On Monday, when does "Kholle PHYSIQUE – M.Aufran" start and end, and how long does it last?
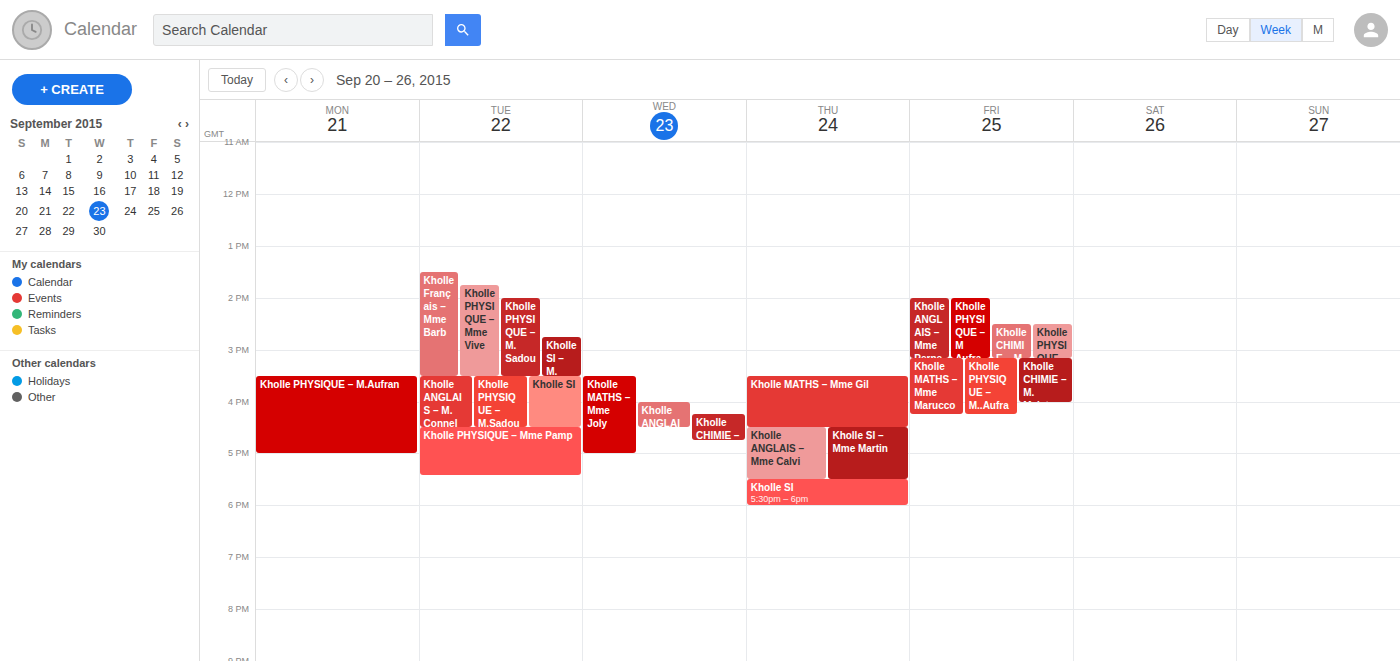
3:30 PM to 5:00 PM, 1 hour 30 minutes